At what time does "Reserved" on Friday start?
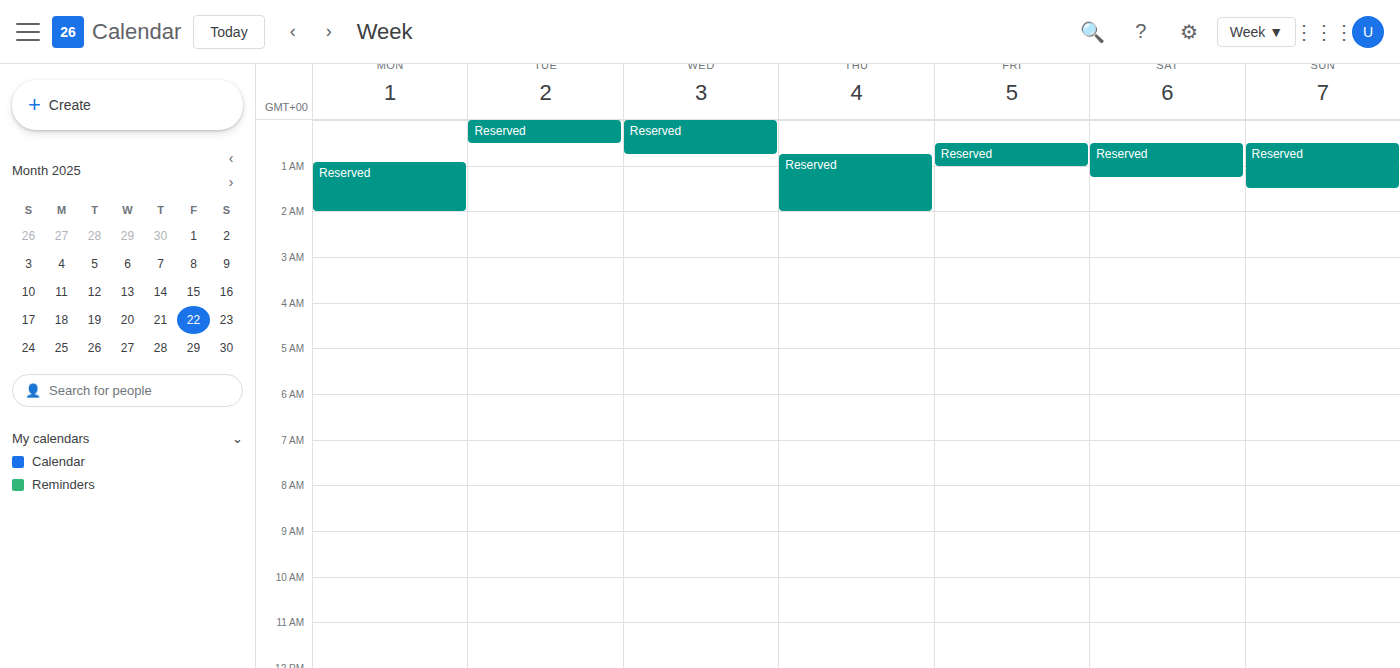
12:30 AM